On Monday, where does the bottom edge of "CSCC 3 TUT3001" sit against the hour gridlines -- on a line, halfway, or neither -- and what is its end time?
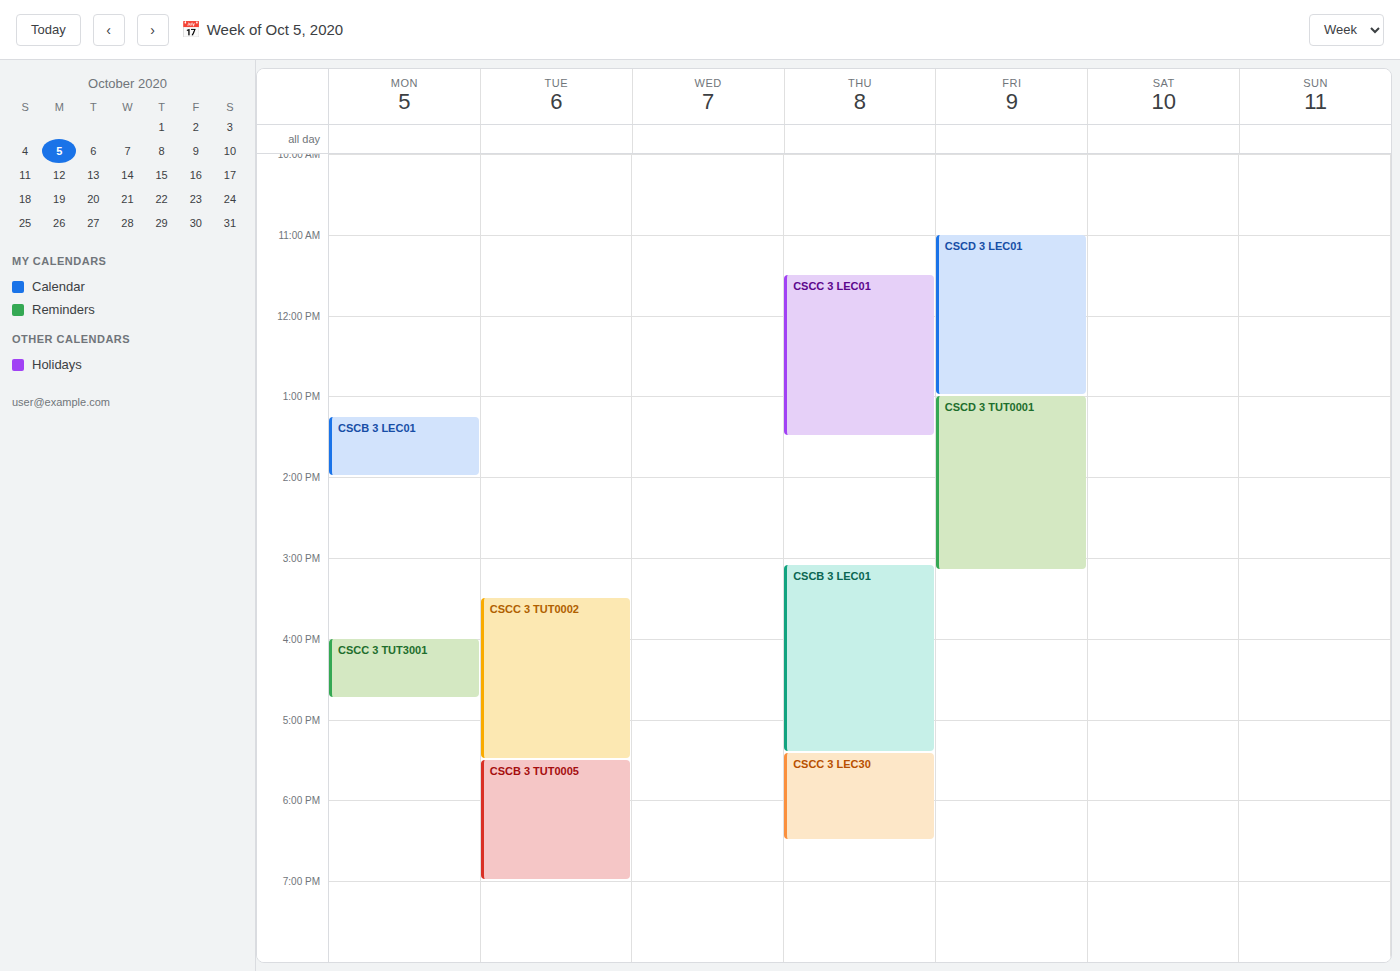
4:45 PM -- neither: three quarters of the way from the 4 PM line to the 5 PM line.